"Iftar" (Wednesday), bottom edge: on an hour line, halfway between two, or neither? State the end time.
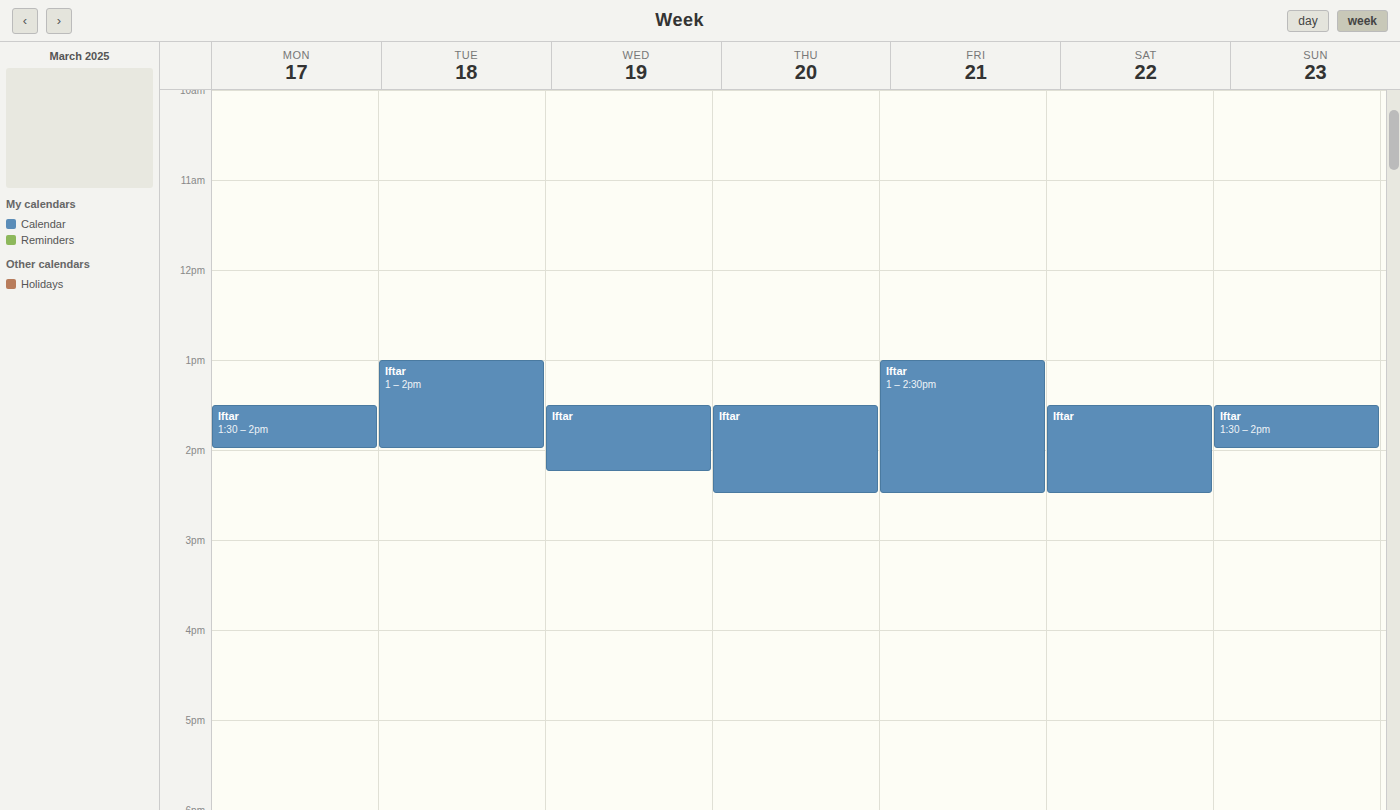
2:15 PM -- neither: a quarter of the way from the 2 PM line to the 3 PM line.